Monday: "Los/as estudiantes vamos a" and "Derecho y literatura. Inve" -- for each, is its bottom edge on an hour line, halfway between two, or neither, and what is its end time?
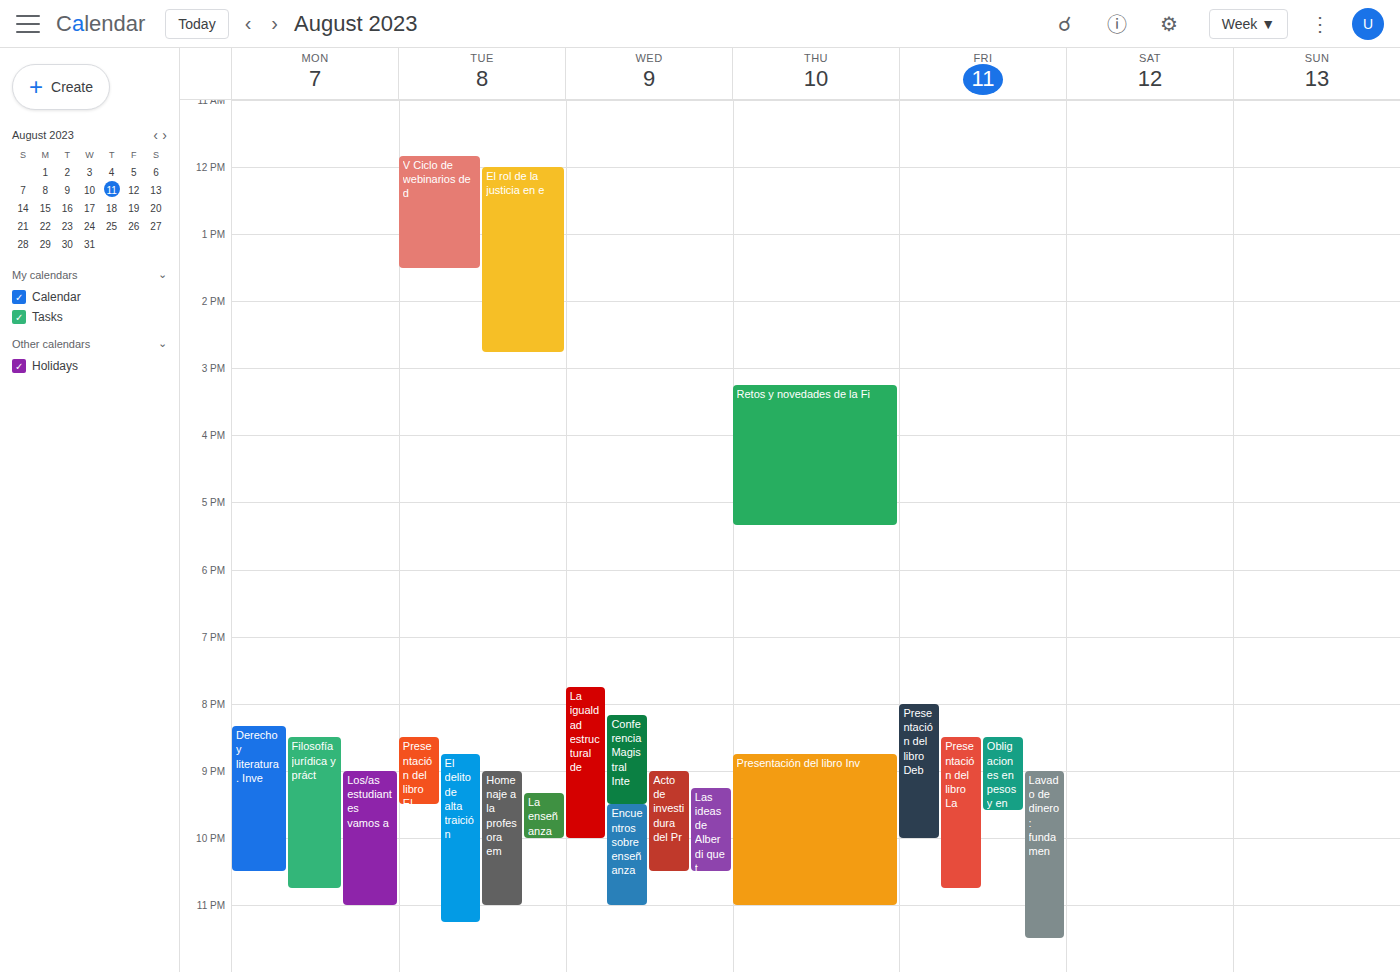
"Los/as estudiantes vamos a": 11:00 PM, exactly on the 11 PM line. "Derecho y literatura. Inve": 10:30 PM, halfway between the 10 PM and 11 PM lines.